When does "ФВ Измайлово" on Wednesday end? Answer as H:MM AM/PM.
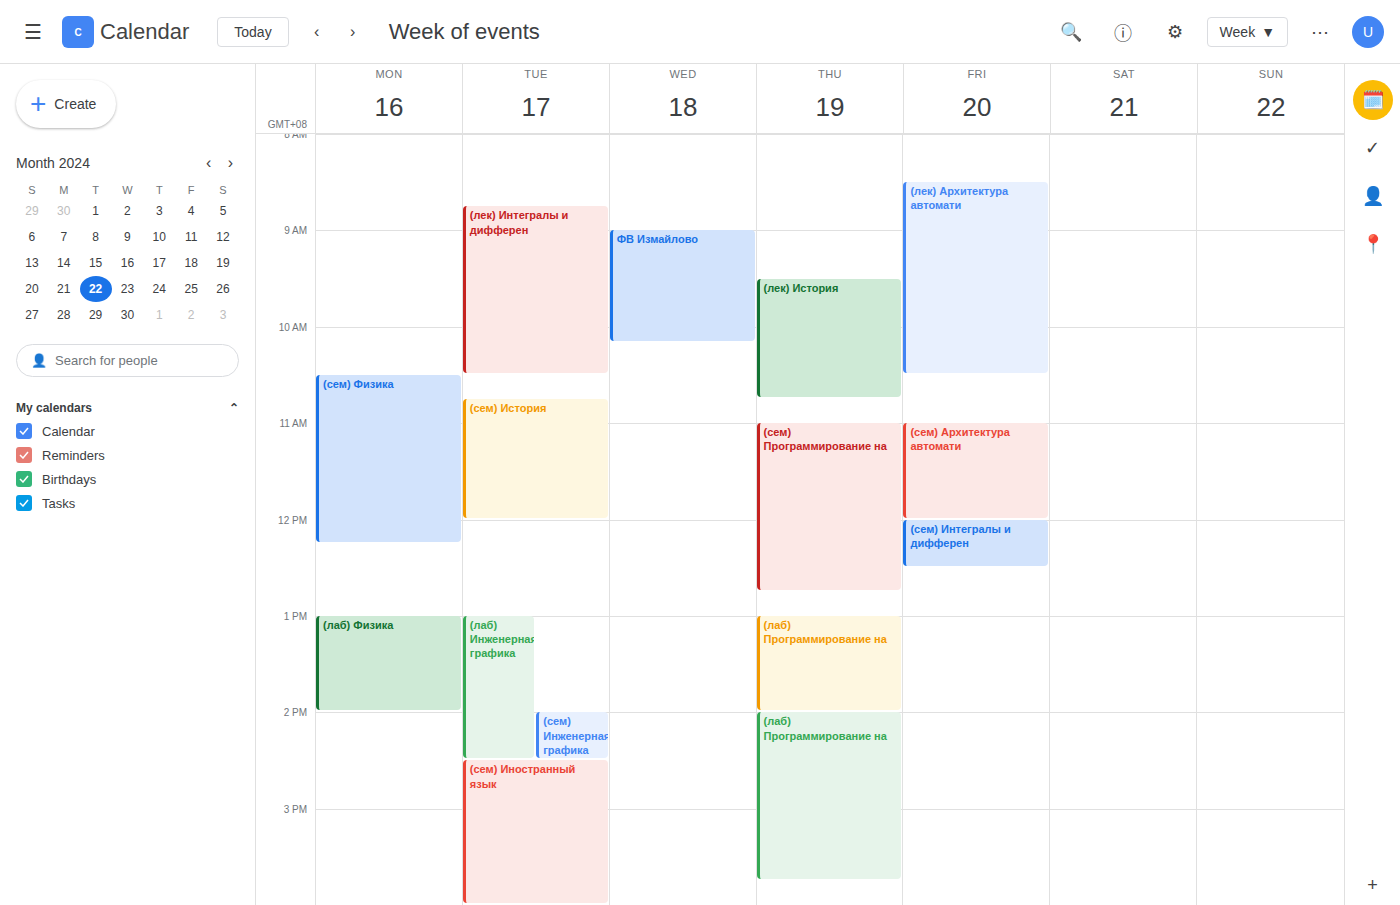
10:10 AM